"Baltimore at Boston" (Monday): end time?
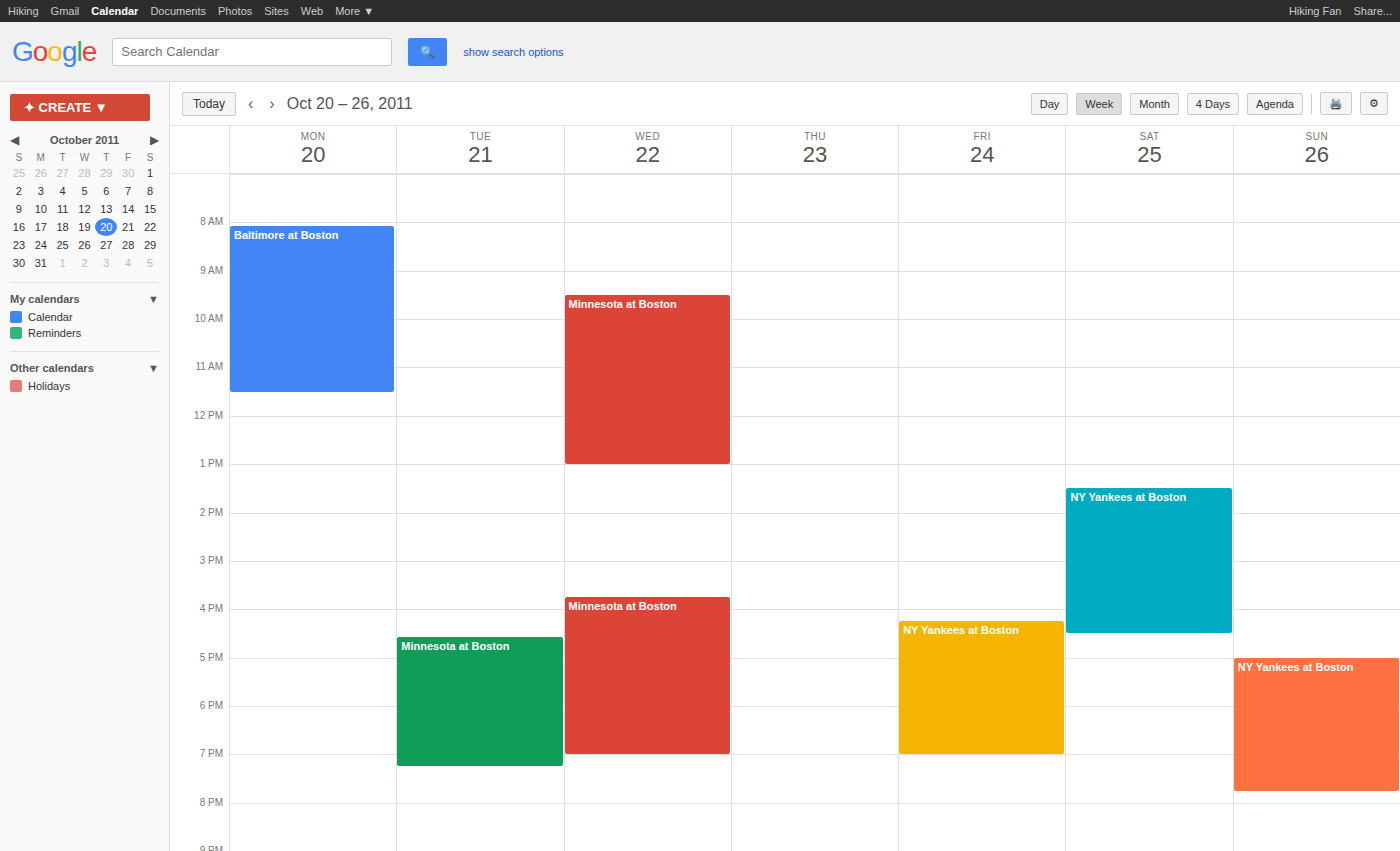
11:30 AM